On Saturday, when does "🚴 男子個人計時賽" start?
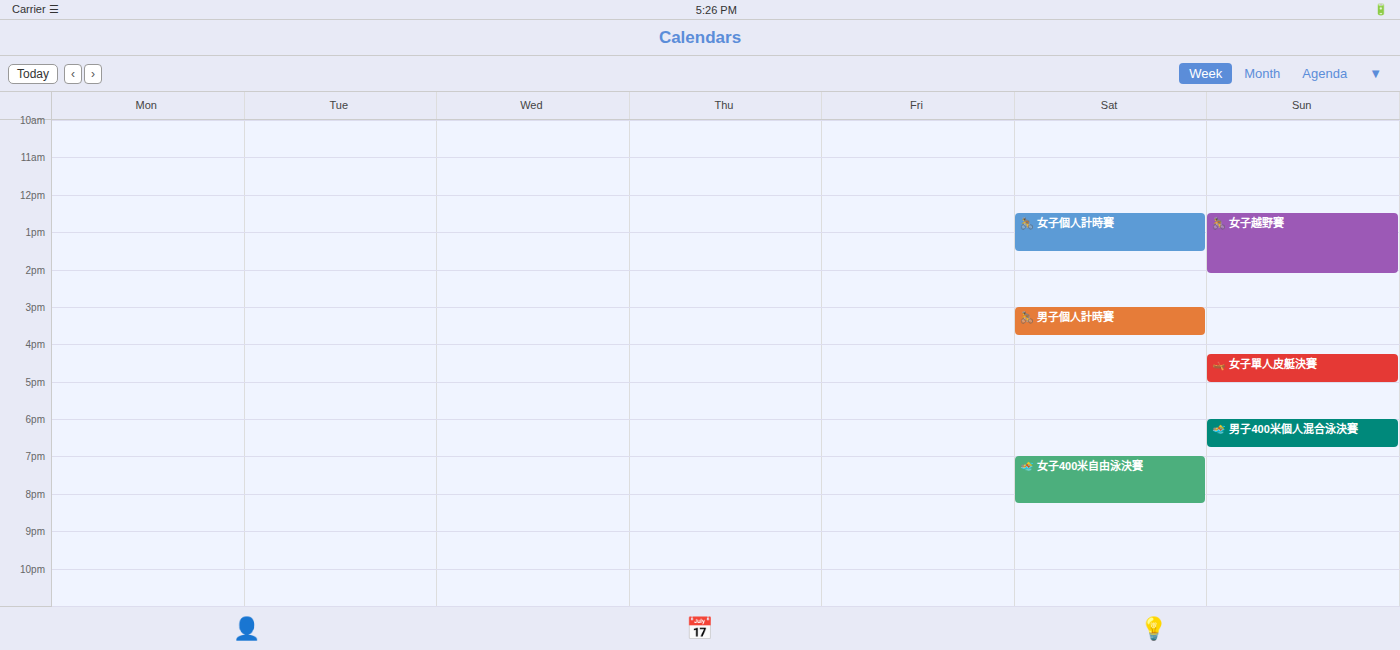
15:00